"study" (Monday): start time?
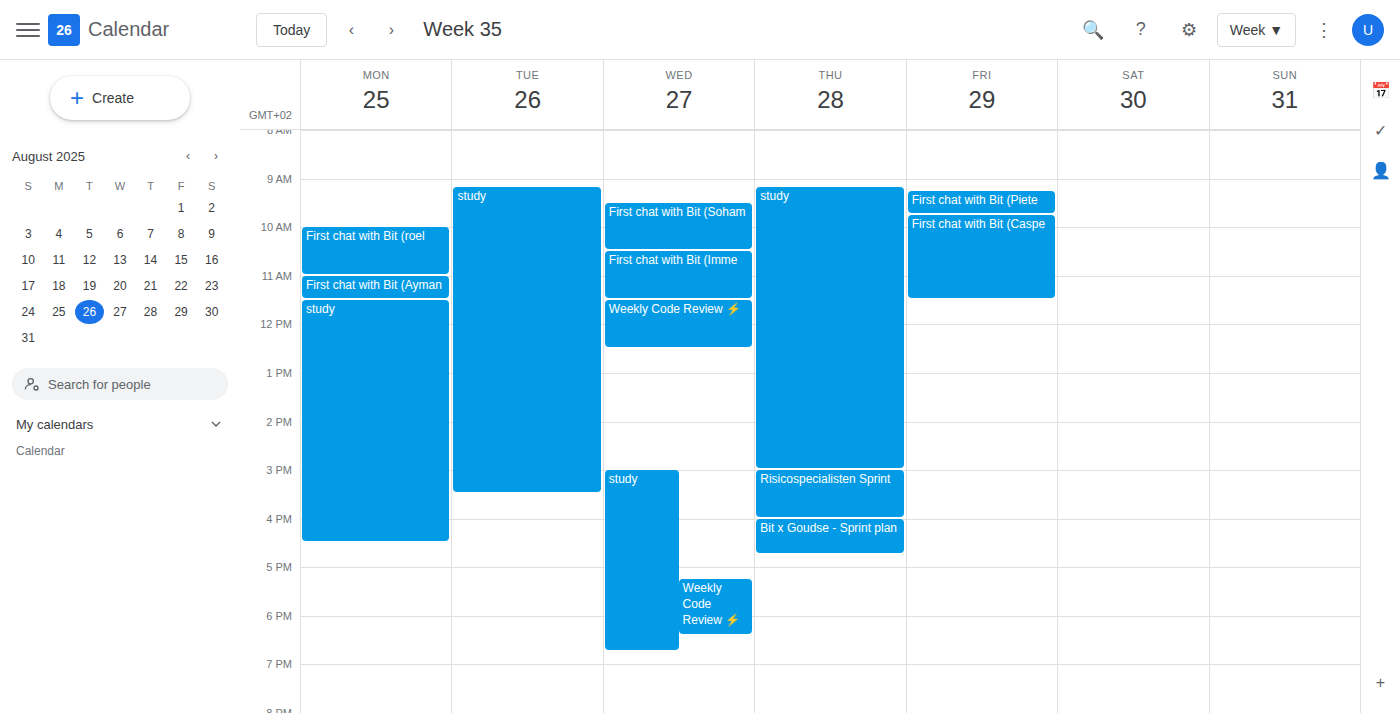
11:30